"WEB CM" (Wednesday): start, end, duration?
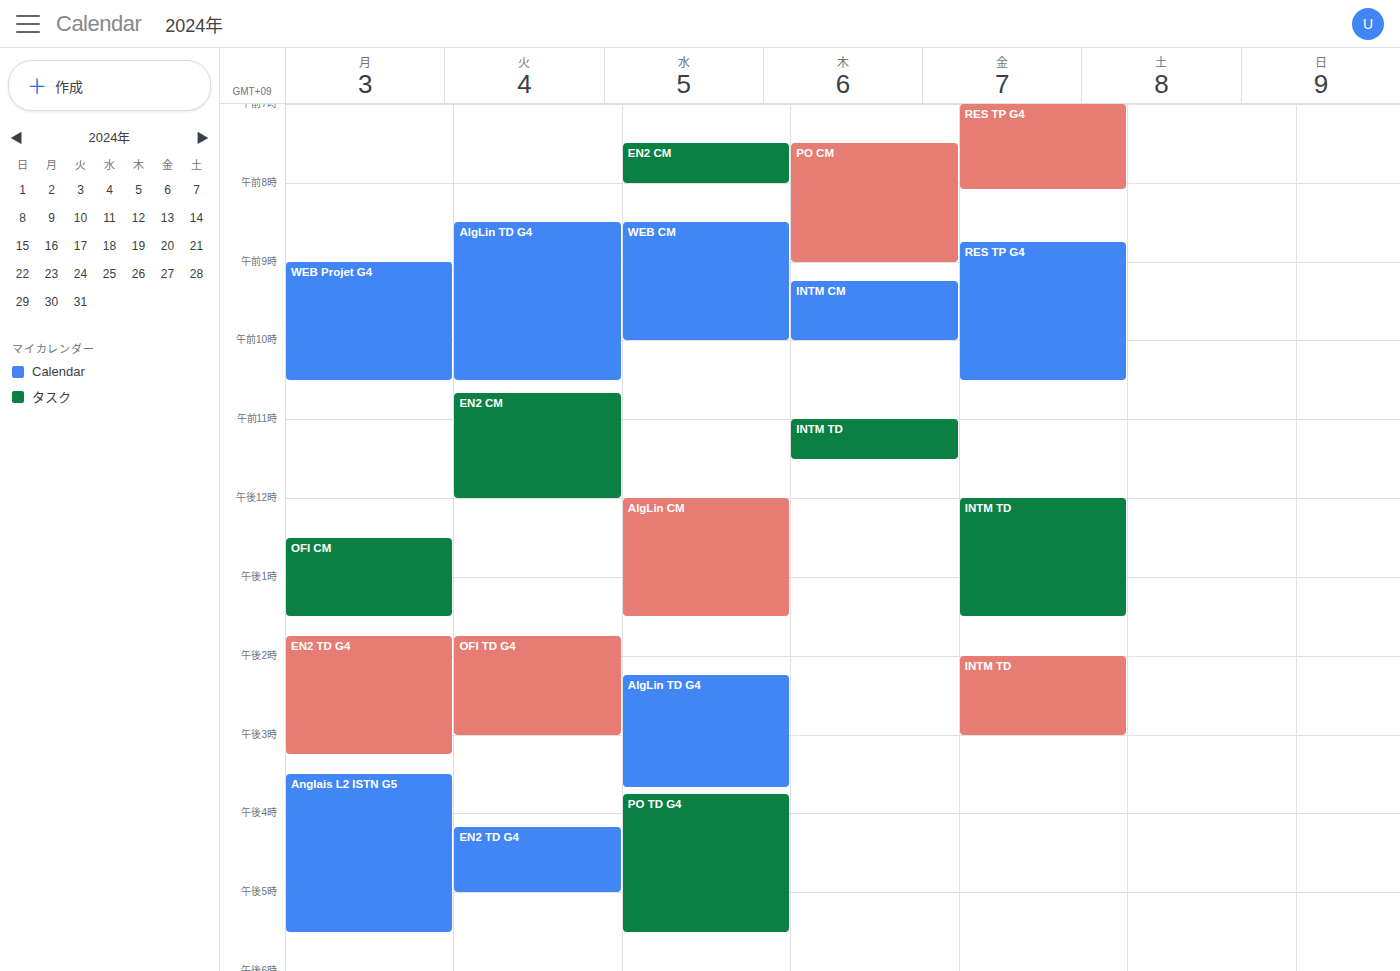
8:30 AM to 10:00 AM, 1 hour 30 minutes